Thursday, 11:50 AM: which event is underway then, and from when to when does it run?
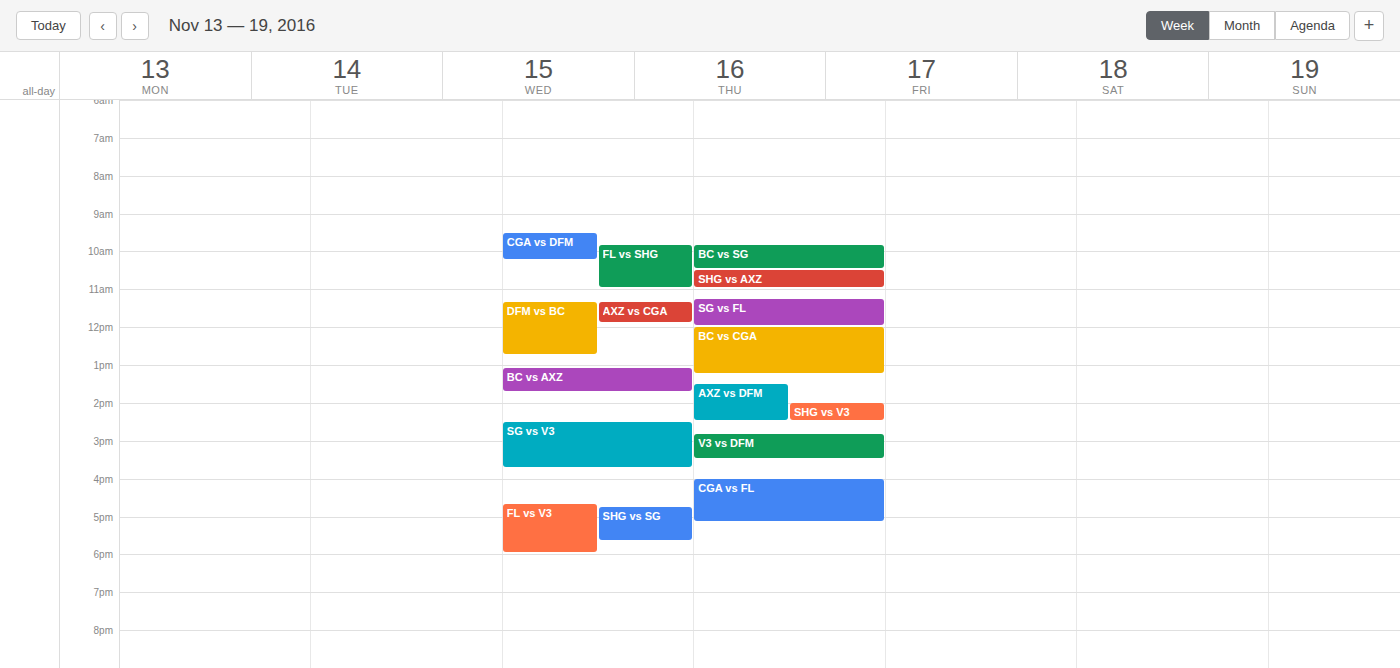
"SG vs FL", 11:15 AM to 12:00 PM